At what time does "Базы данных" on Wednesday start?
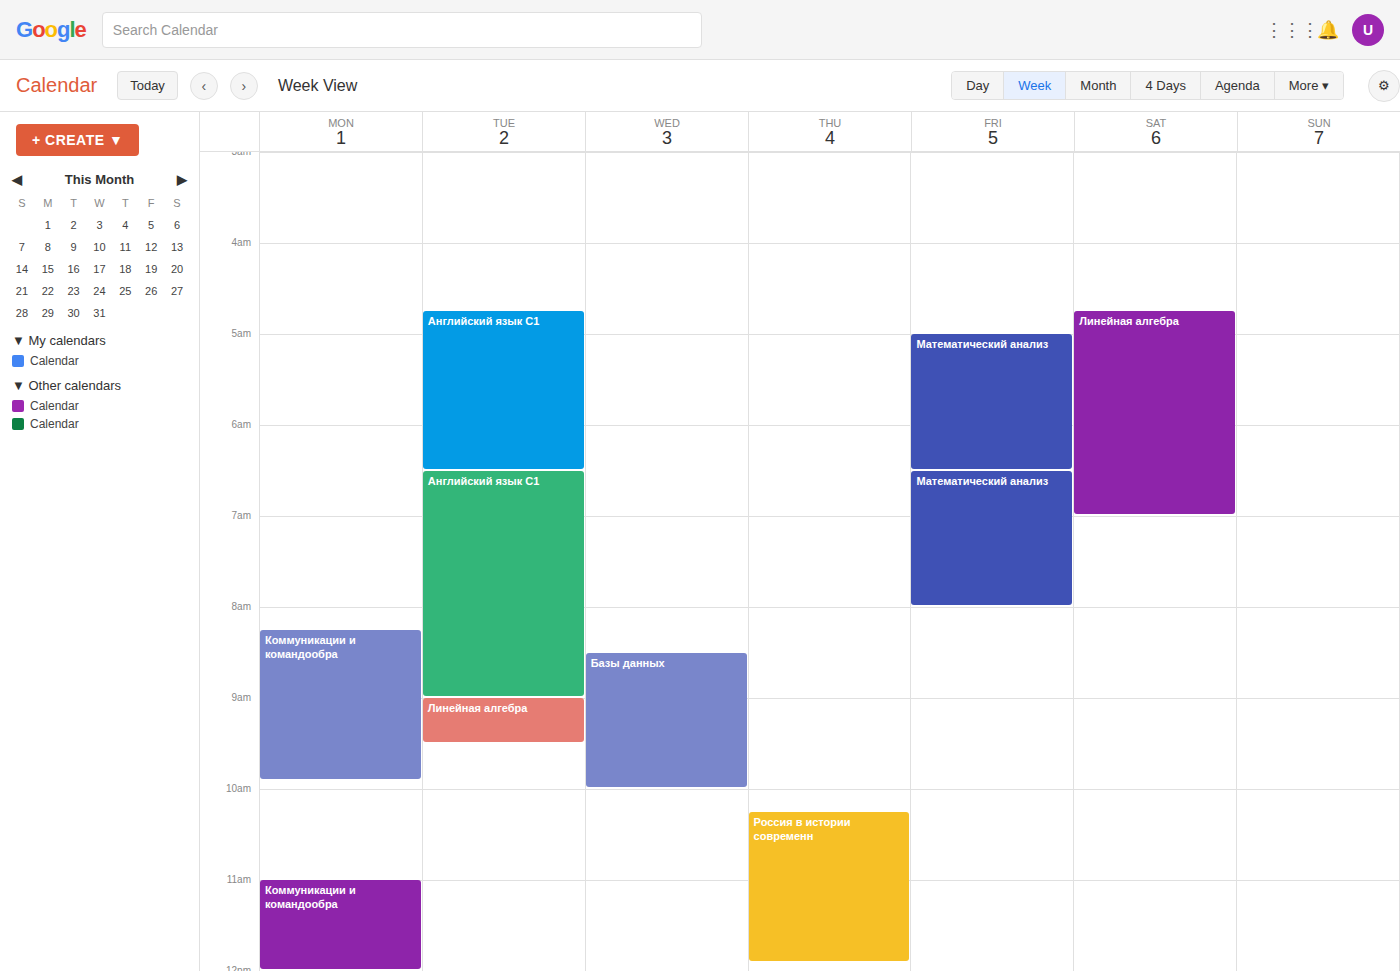
8:30 AM